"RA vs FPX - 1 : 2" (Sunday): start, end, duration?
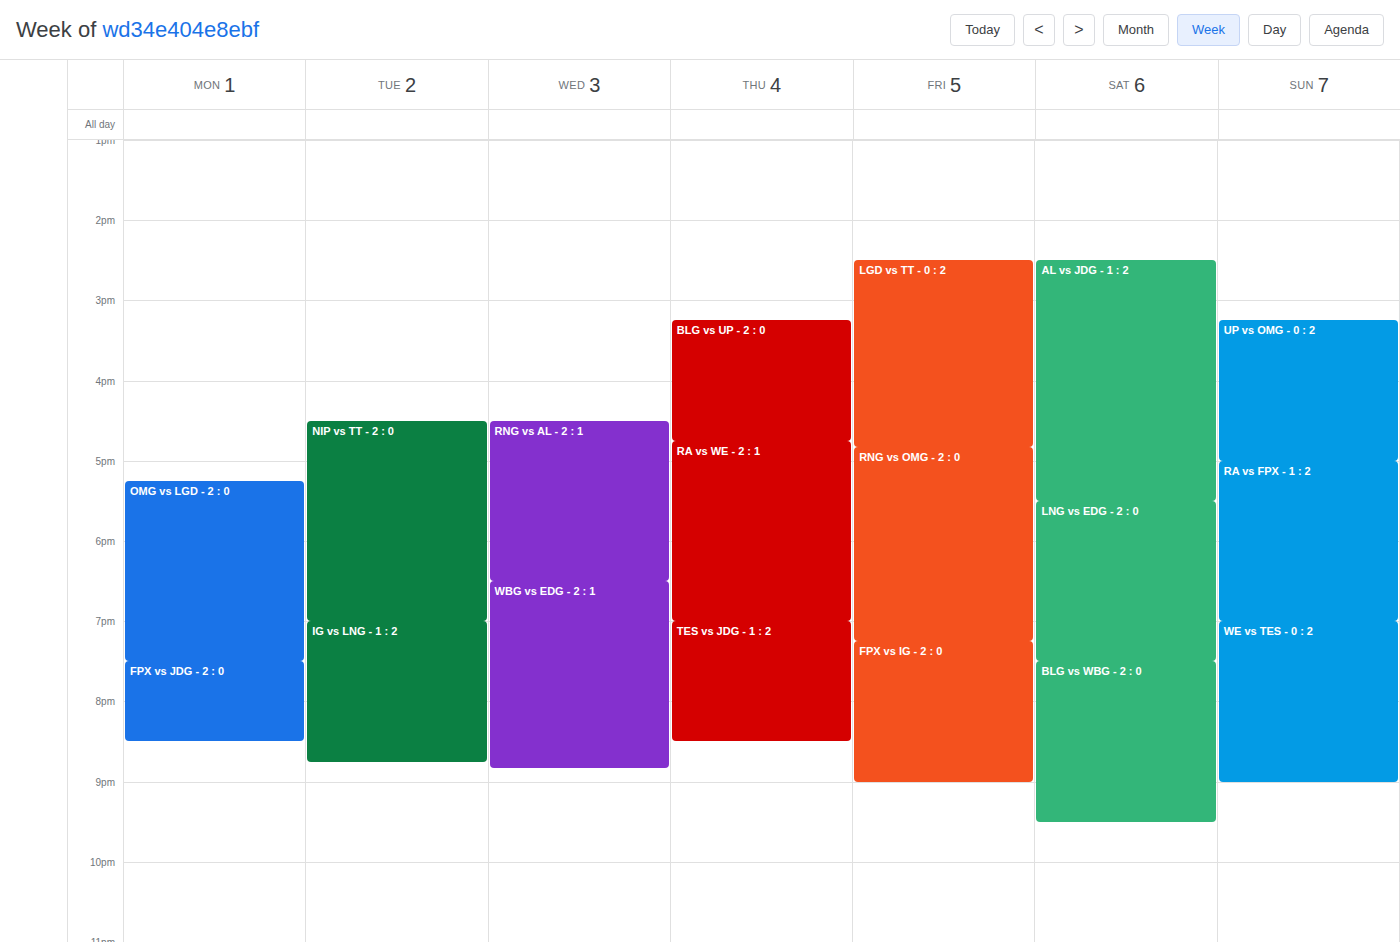
5:00 PM to 7:00 PM, 2 hours